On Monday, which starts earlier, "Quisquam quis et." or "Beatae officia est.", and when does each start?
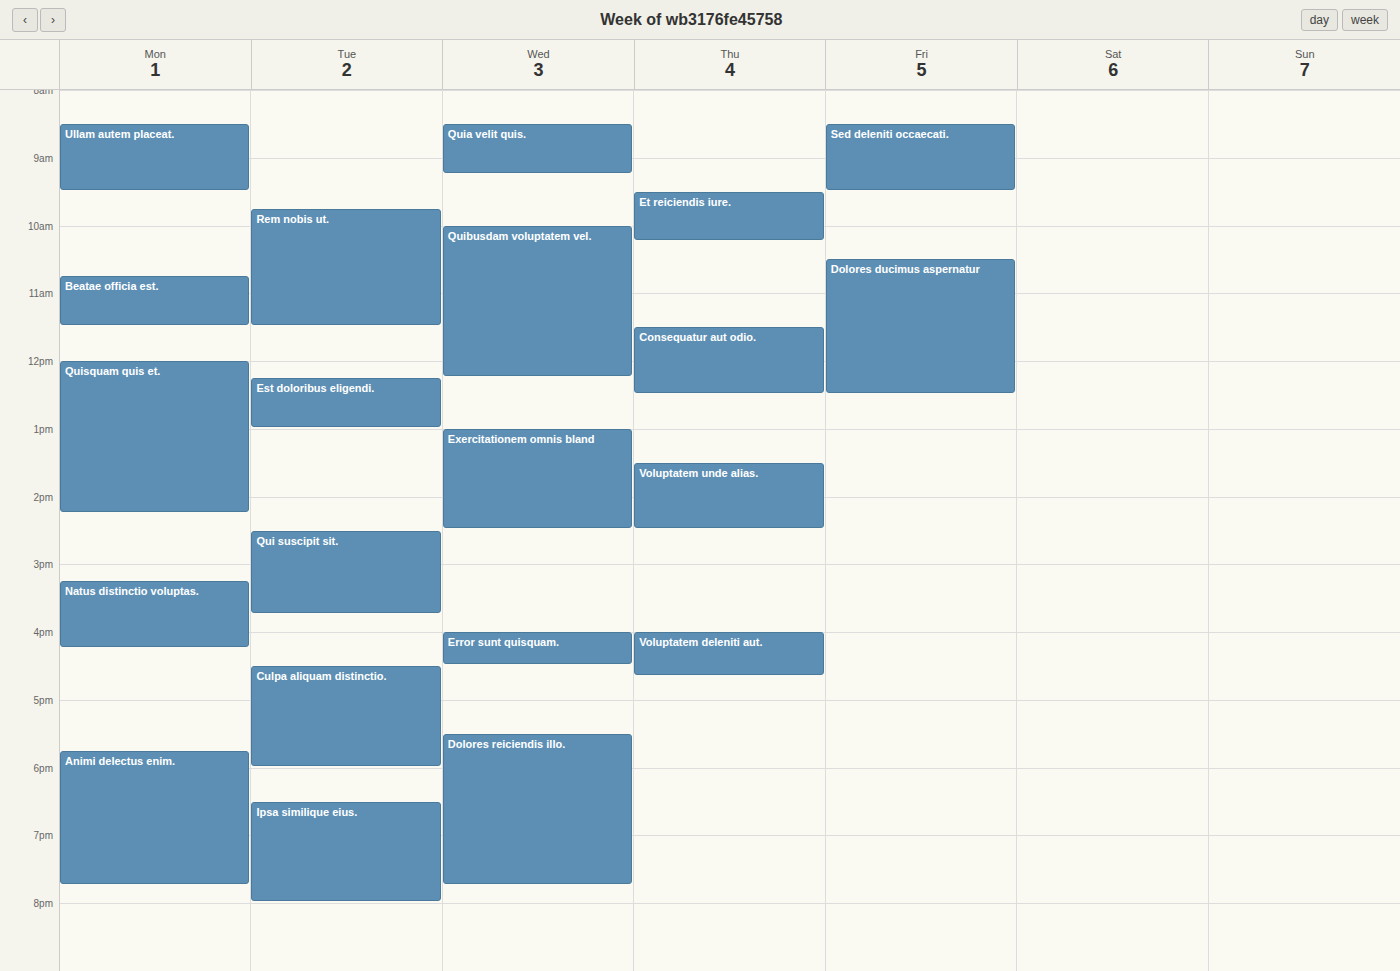
"Beatae officia est." 10:45; "Quisquam quis et." 12:00.